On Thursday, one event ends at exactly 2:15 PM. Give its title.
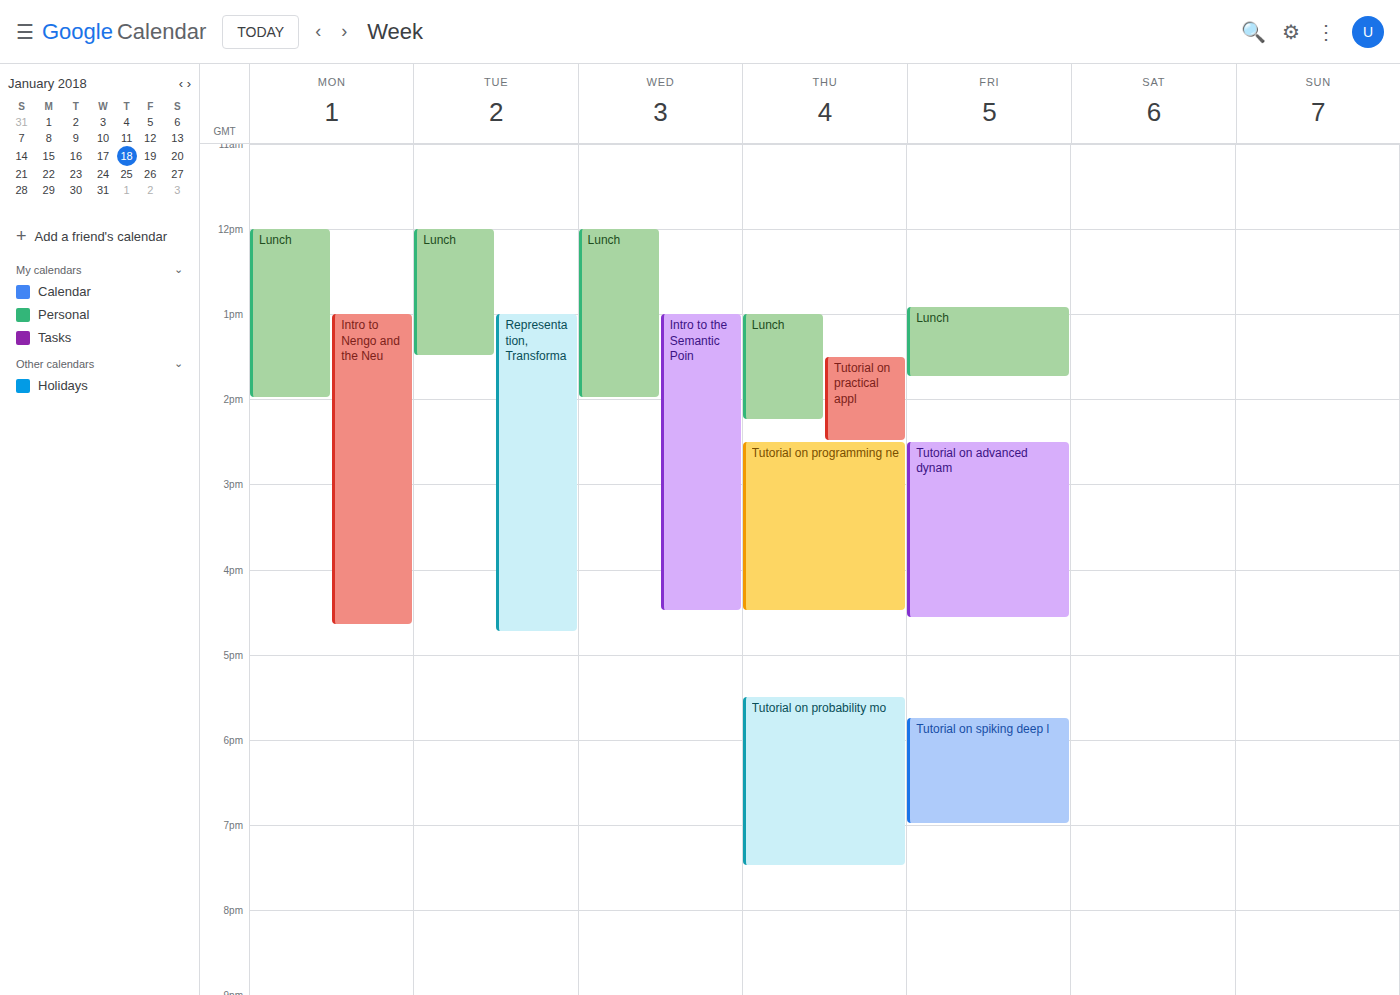
"Lunch"